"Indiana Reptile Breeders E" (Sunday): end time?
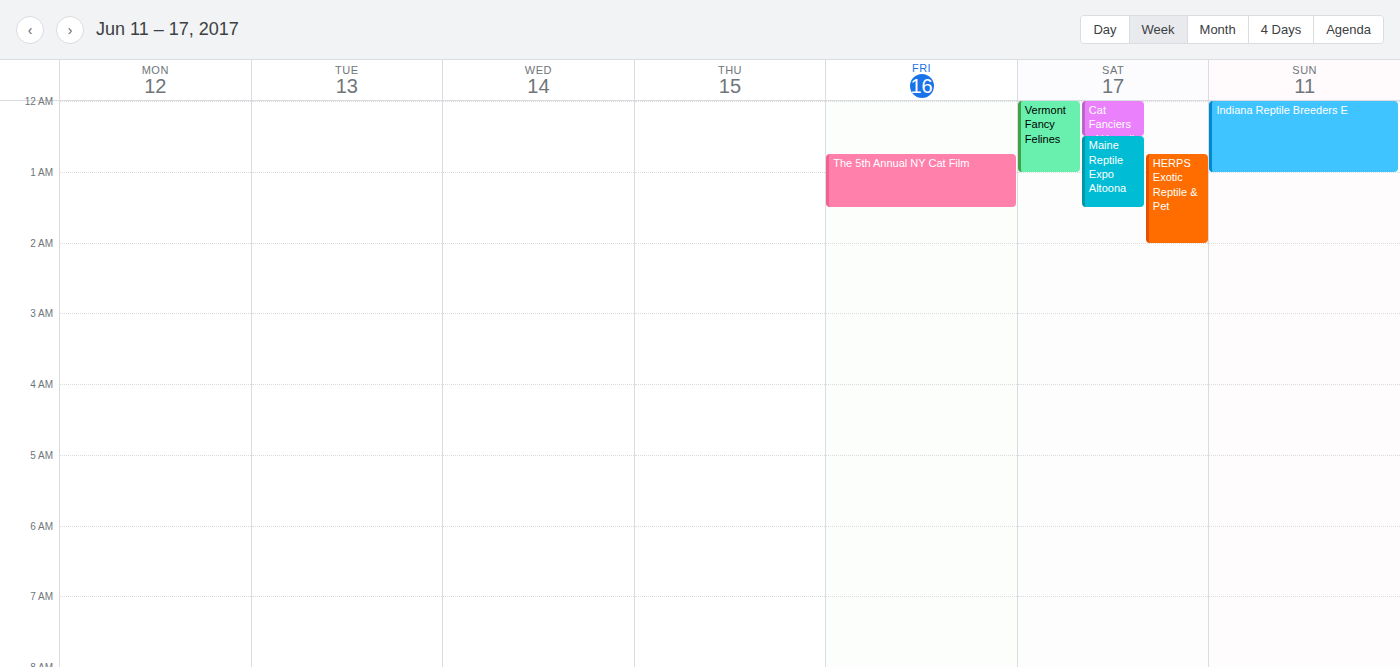
1:00 AM